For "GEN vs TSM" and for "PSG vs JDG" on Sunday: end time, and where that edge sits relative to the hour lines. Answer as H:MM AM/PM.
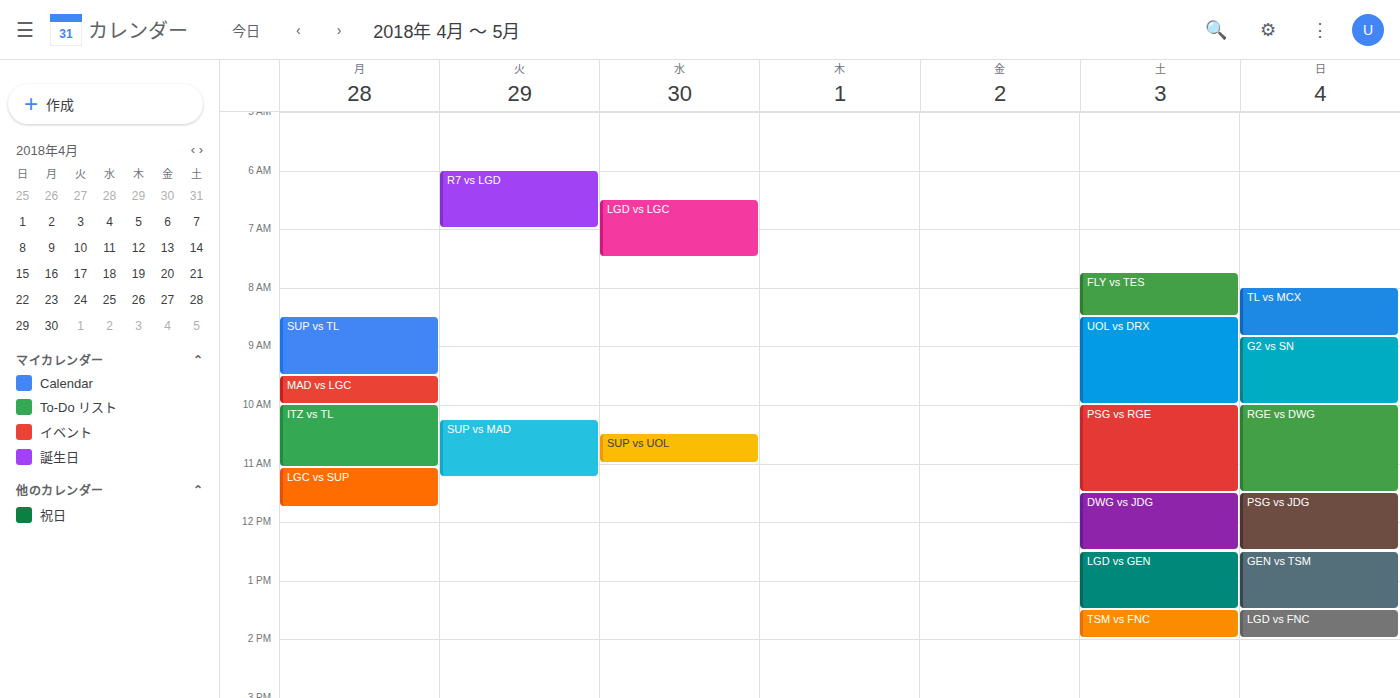
"GEN vs TSM": 1:30 PM, halfway between the 1 PM and 2 PM lines. "PSG vs JDG": 12:30 PM, halfway between the 12 PM and 1 PM lines.